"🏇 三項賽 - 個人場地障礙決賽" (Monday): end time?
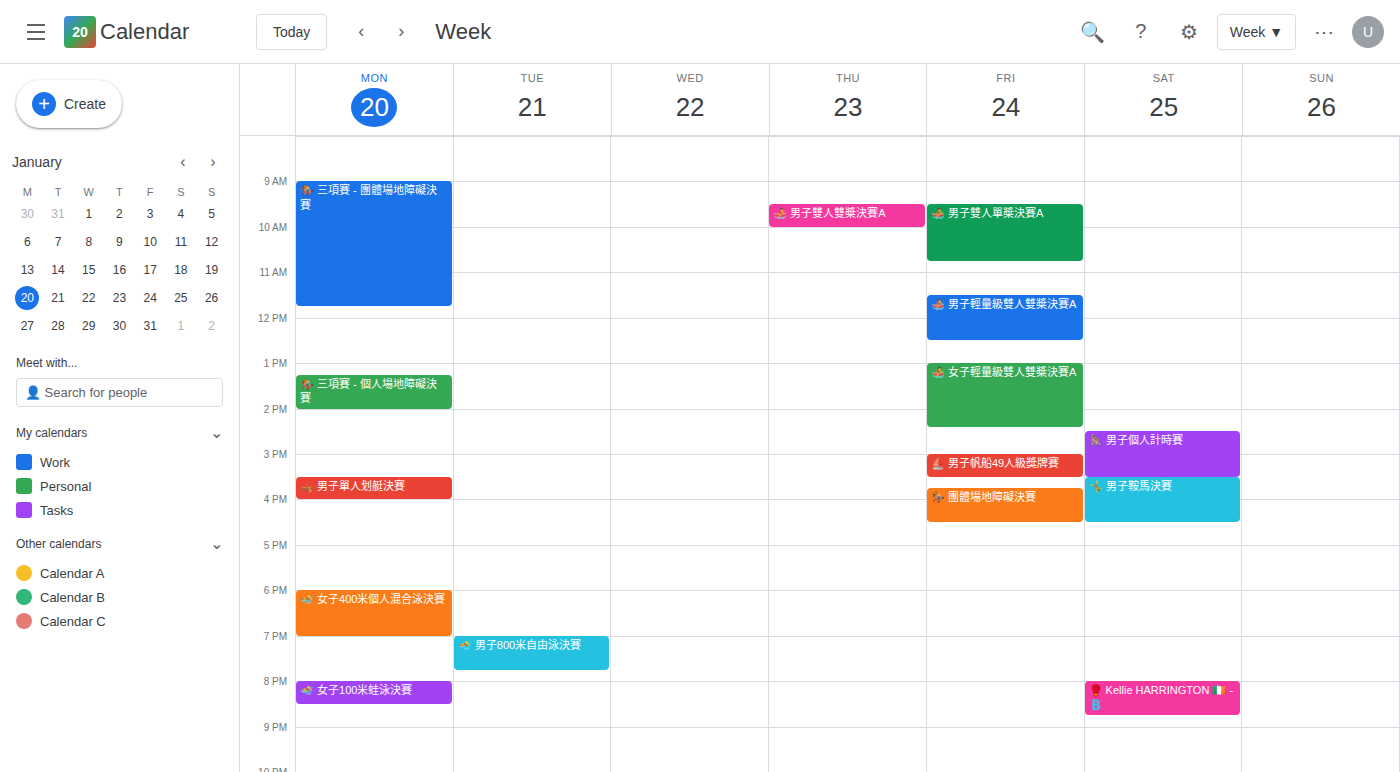
14:00